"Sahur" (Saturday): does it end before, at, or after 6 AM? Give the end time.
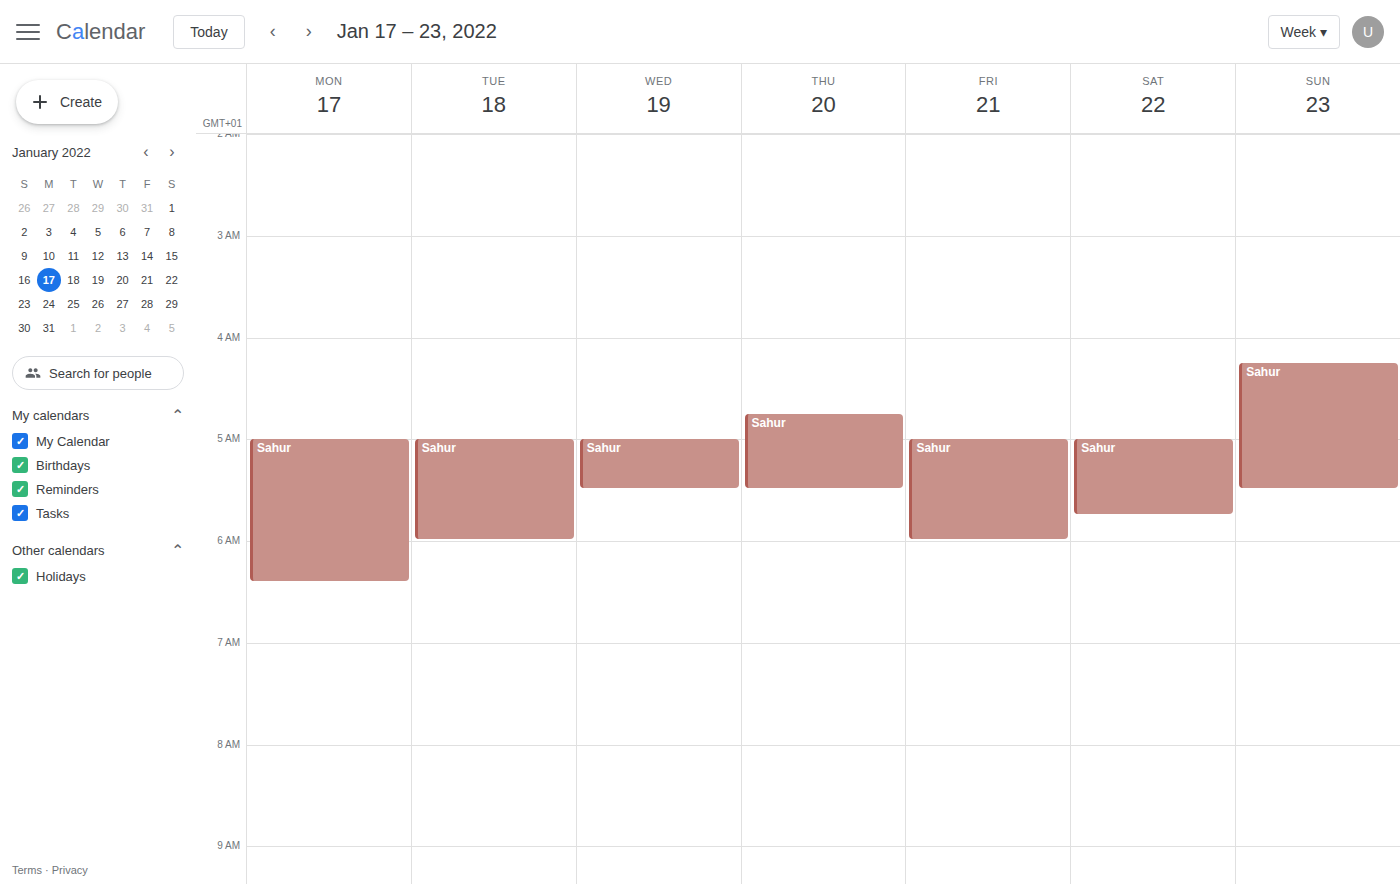
5:45 AM -- before 6 AM, 15 minutes above the 6 AM line.